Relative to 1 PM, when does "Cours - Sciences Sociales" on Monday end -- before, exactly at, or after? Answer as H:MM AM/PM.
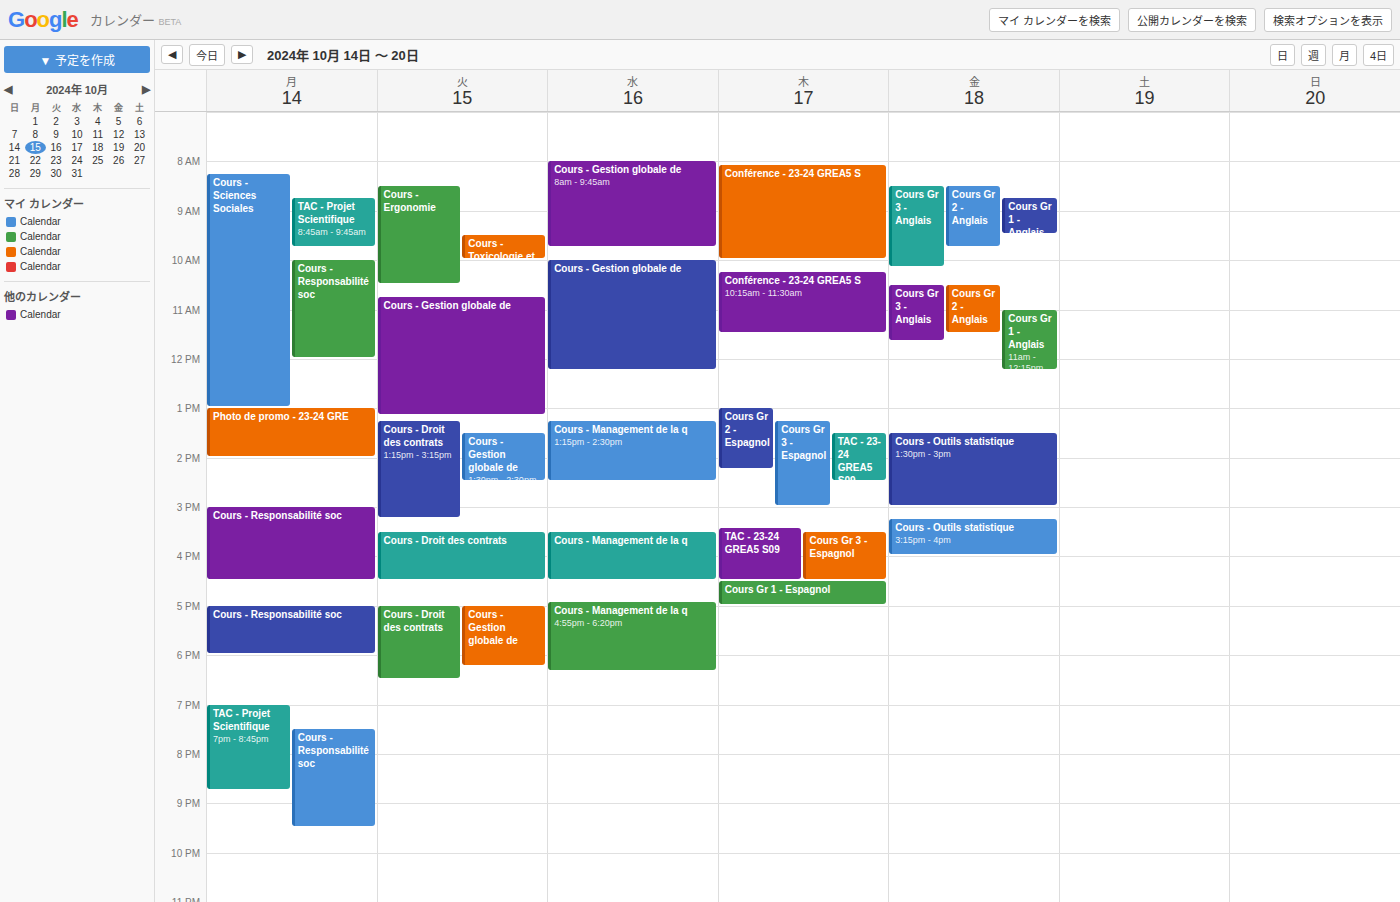
1:00 PM -- exactly at 1 PM, on the 1 PM line.